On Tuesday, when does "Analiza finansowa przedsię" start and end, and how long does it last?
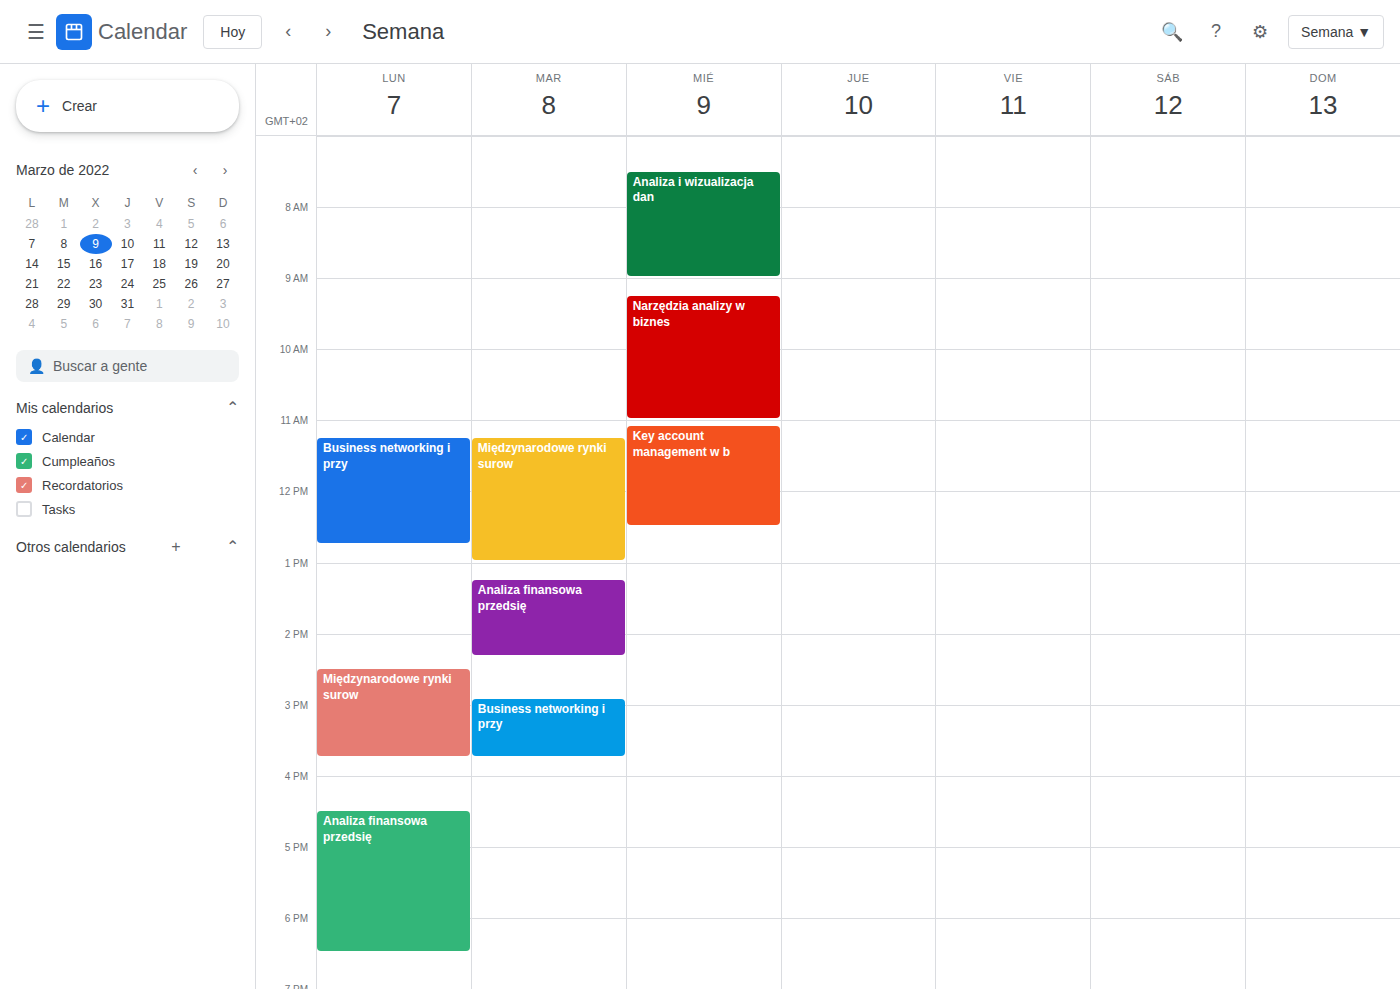
1:15 PM to 2:20 PM, 1 hour 5 minutes